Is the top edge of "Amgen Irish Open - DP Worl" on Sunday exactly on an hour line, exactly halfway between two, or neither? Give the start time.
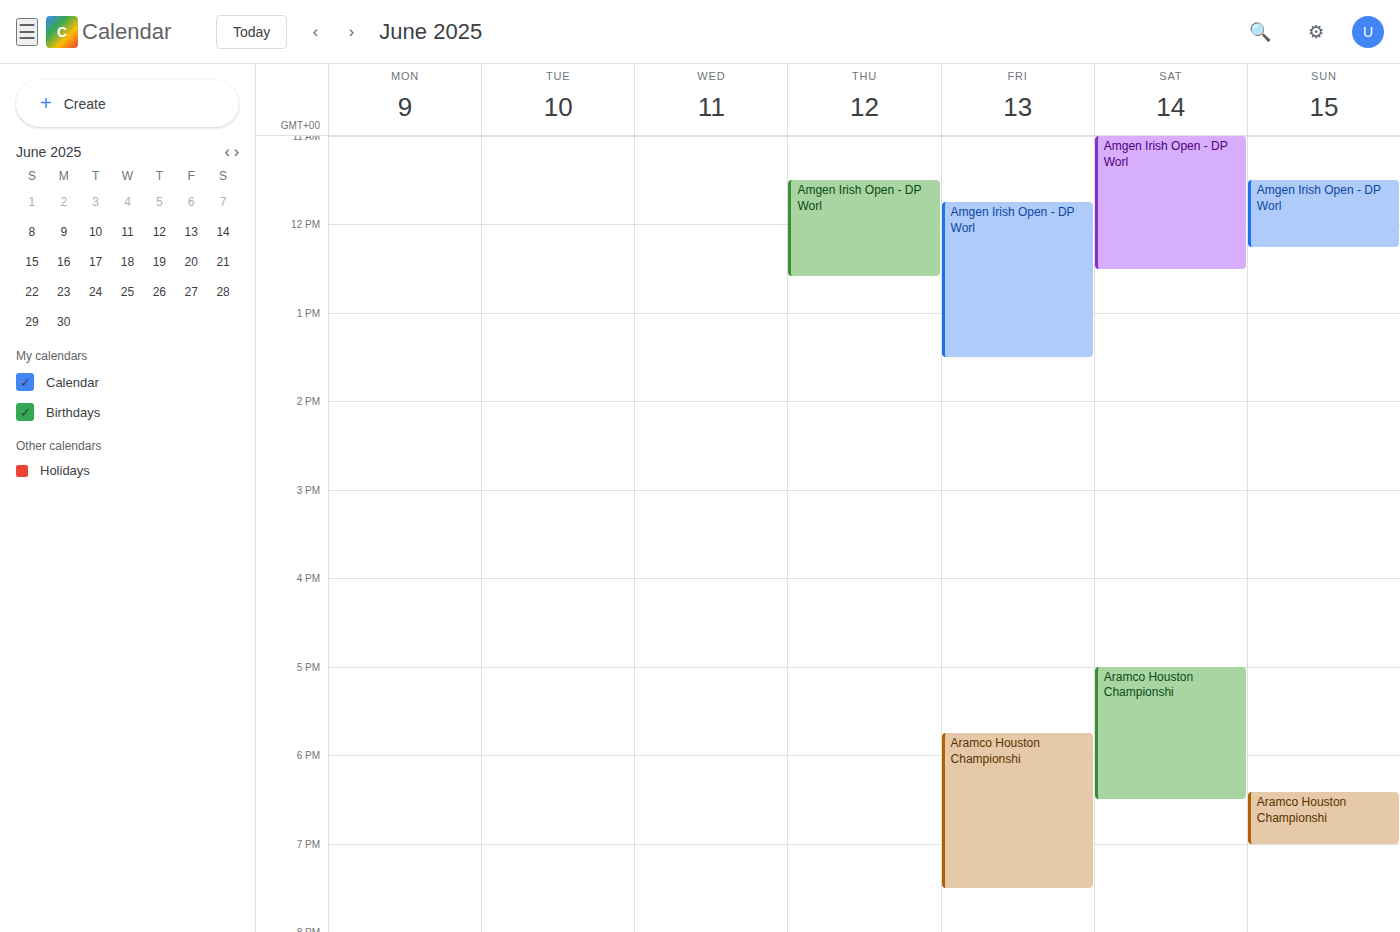
11:30 AM -- halfway between the 11 AM and 12 PM lines.